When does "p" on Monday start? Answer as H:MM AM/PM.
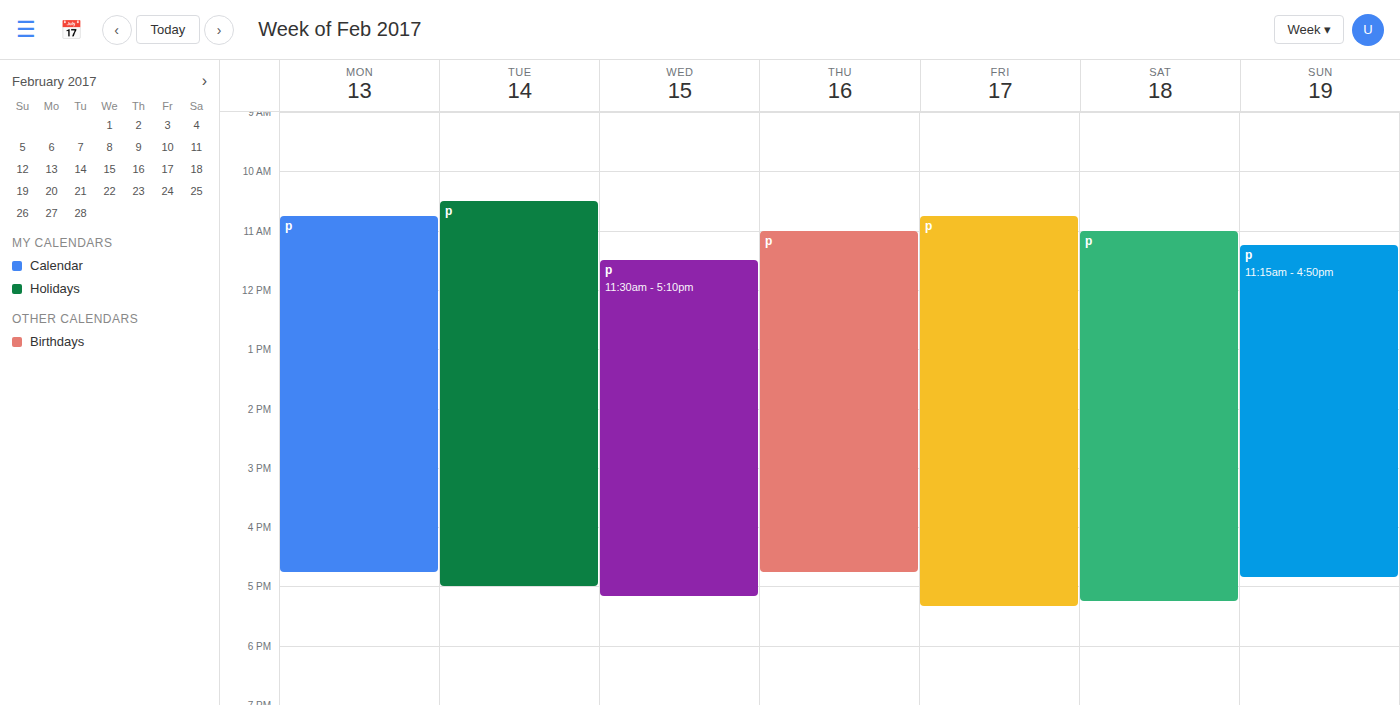
10:45 AM